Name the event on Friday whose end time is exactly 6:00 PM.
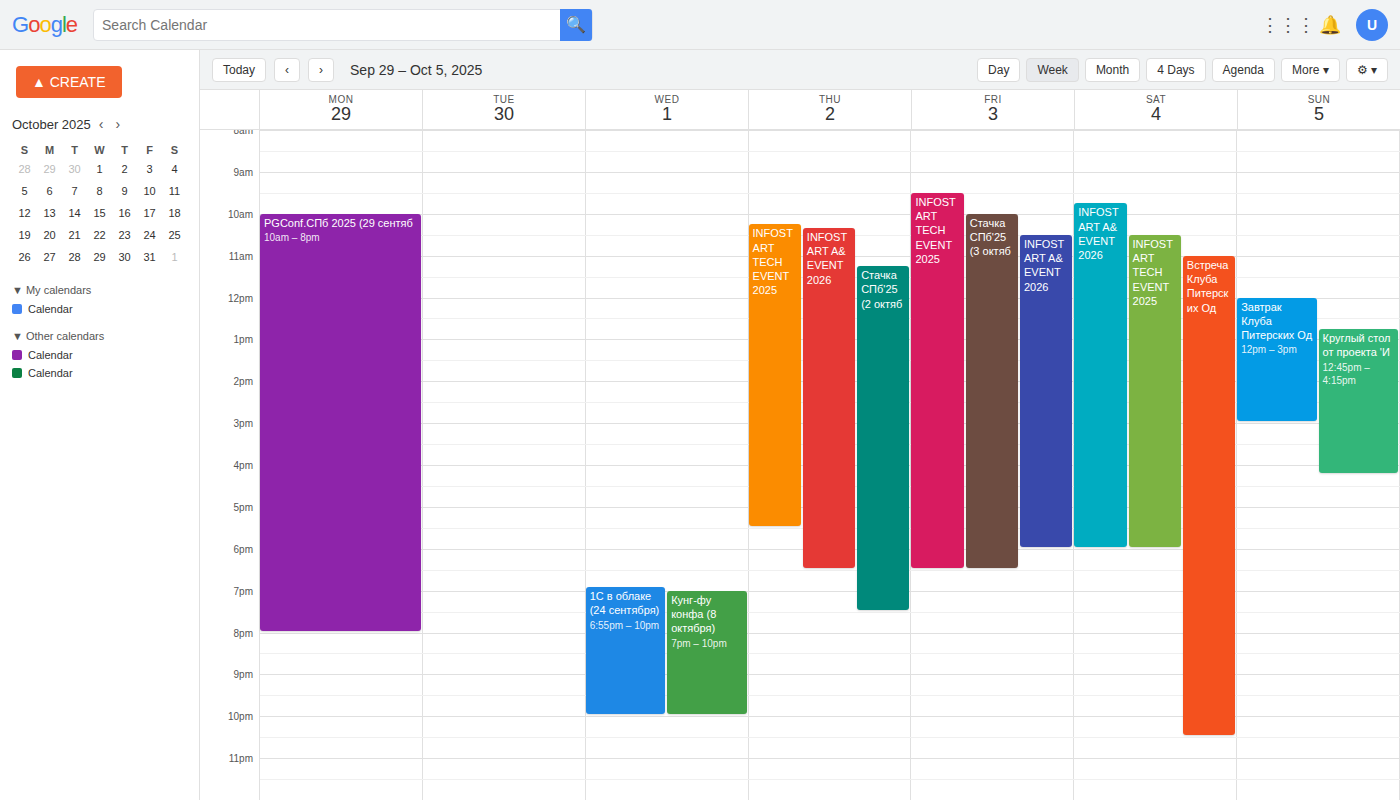
"INFOSTART A& EVENT 2026"